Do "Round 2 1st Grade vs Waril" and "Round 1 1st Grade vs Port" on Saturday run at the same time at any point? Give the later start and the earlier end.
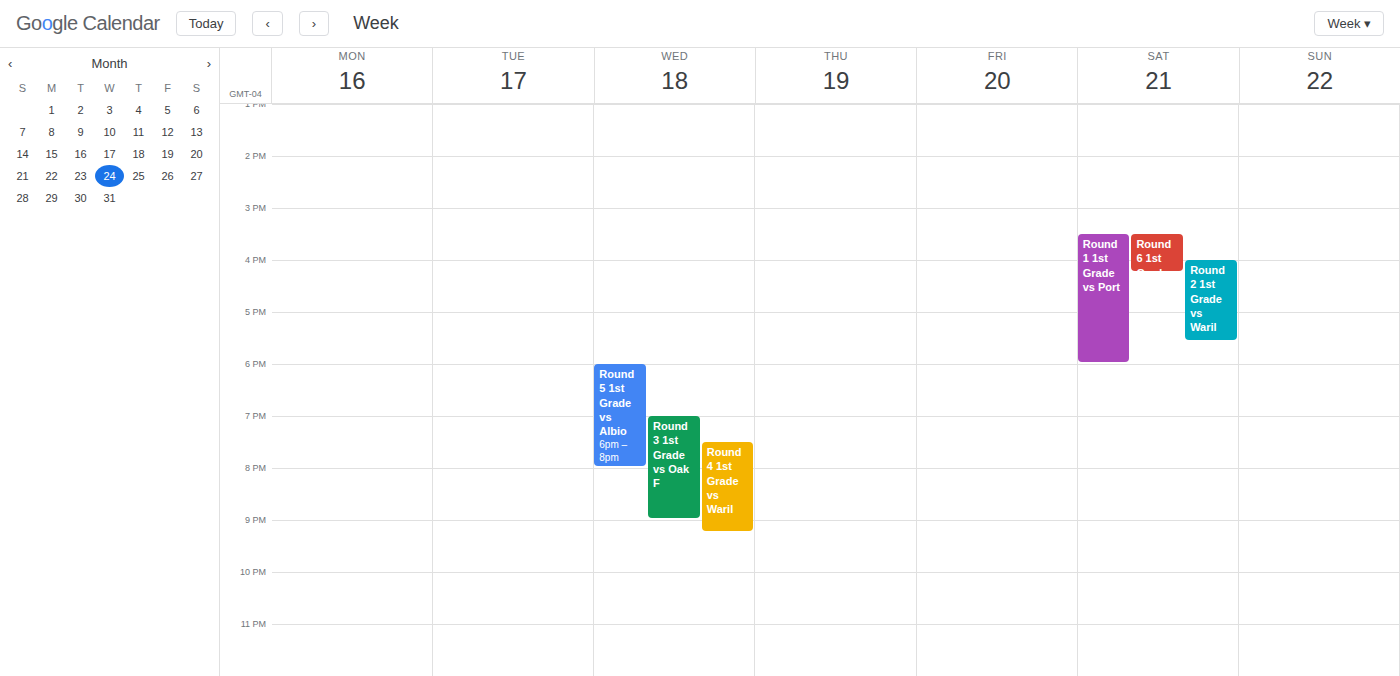
"Round 2 1st Grade vs Waril" runs 16:00 to 17:35, inside "Round 1 1st Grade vs Port" -- they overlap.